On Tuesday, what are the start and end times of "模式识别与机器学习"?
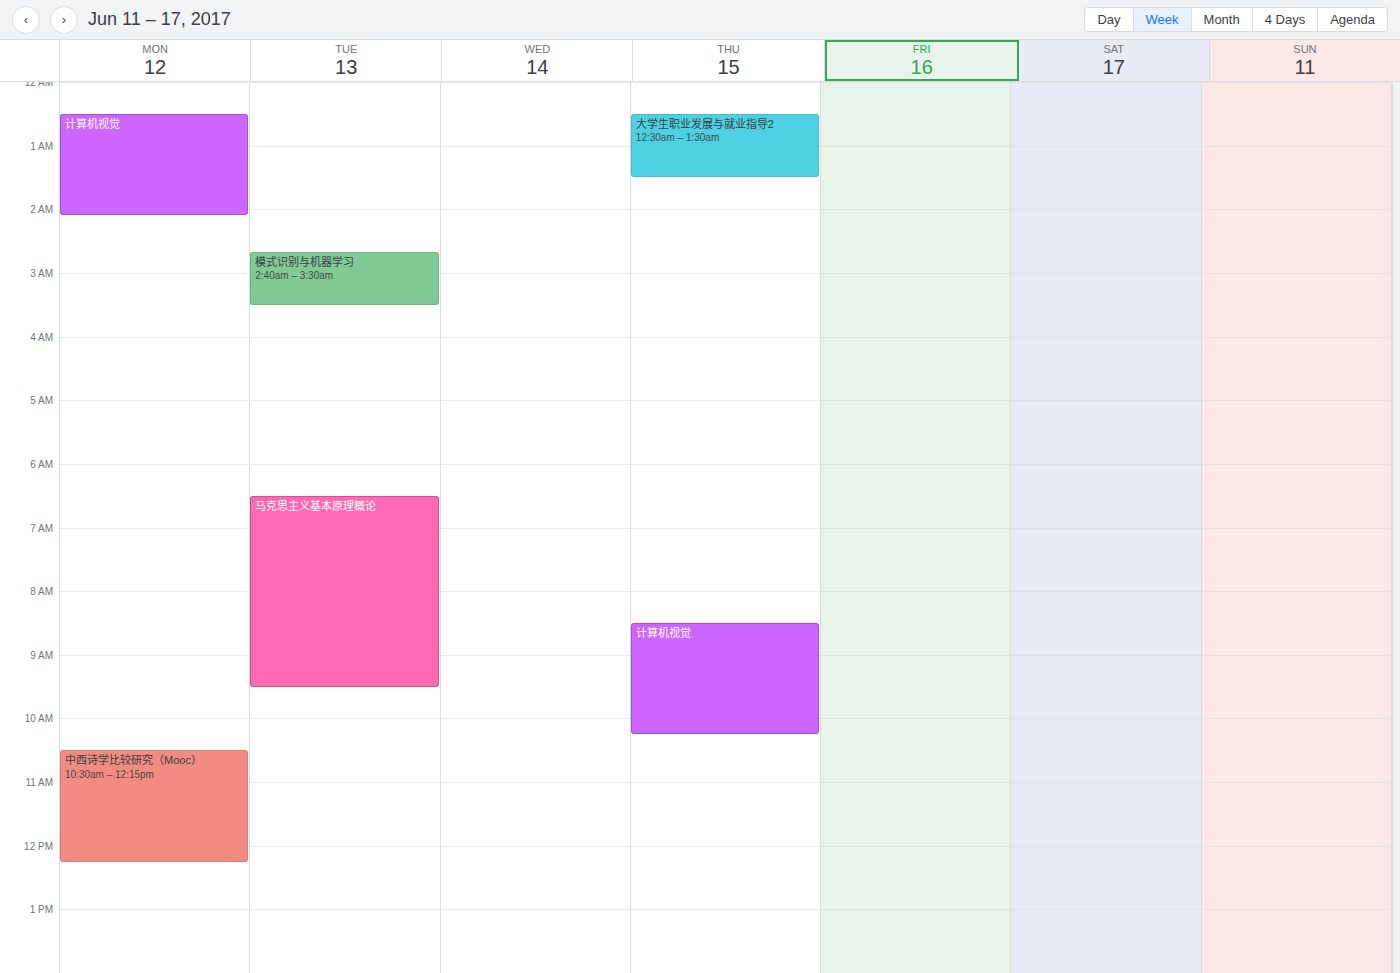
2:40 AM to 3:30 AM